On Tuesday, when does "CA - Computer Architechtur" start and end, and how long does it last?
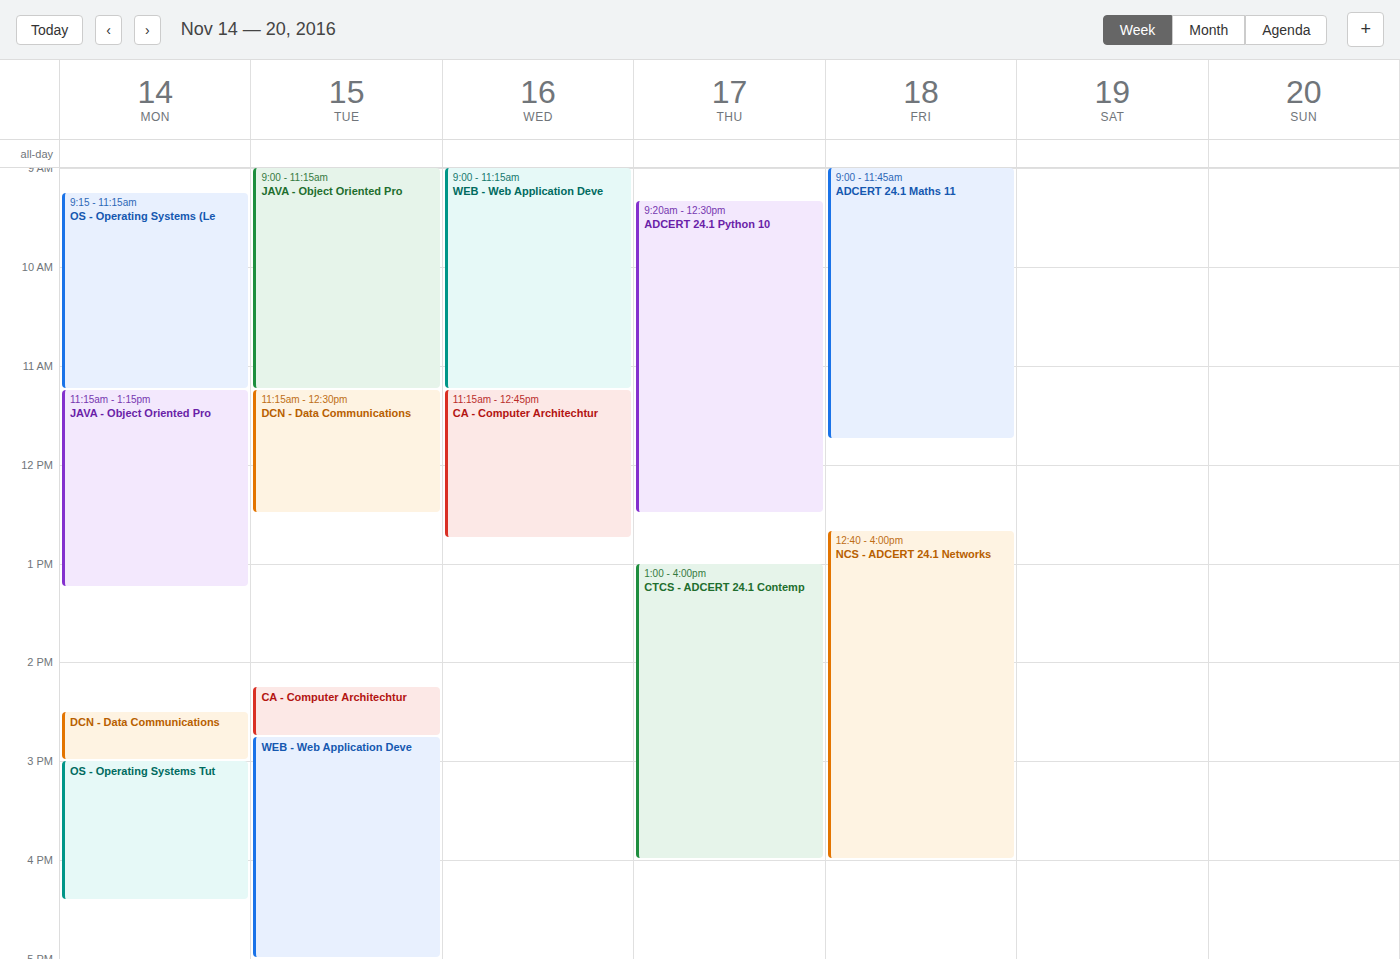
2:15 PM to 2:45 PM, 30 minutes